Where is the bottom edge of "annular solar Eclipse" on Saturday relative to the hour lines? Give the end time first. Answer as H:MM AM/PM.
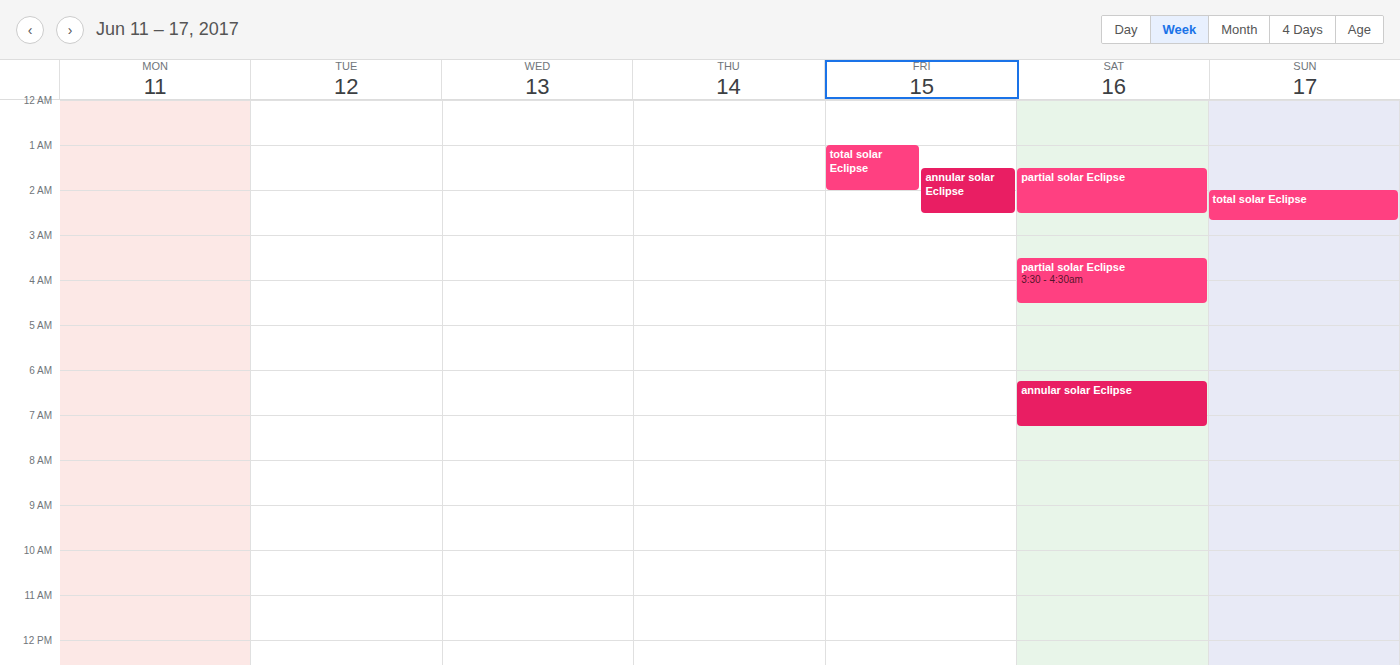
7:15 AM -- neither: a quarter of the way from the 7 AM line to the 8 AM line.